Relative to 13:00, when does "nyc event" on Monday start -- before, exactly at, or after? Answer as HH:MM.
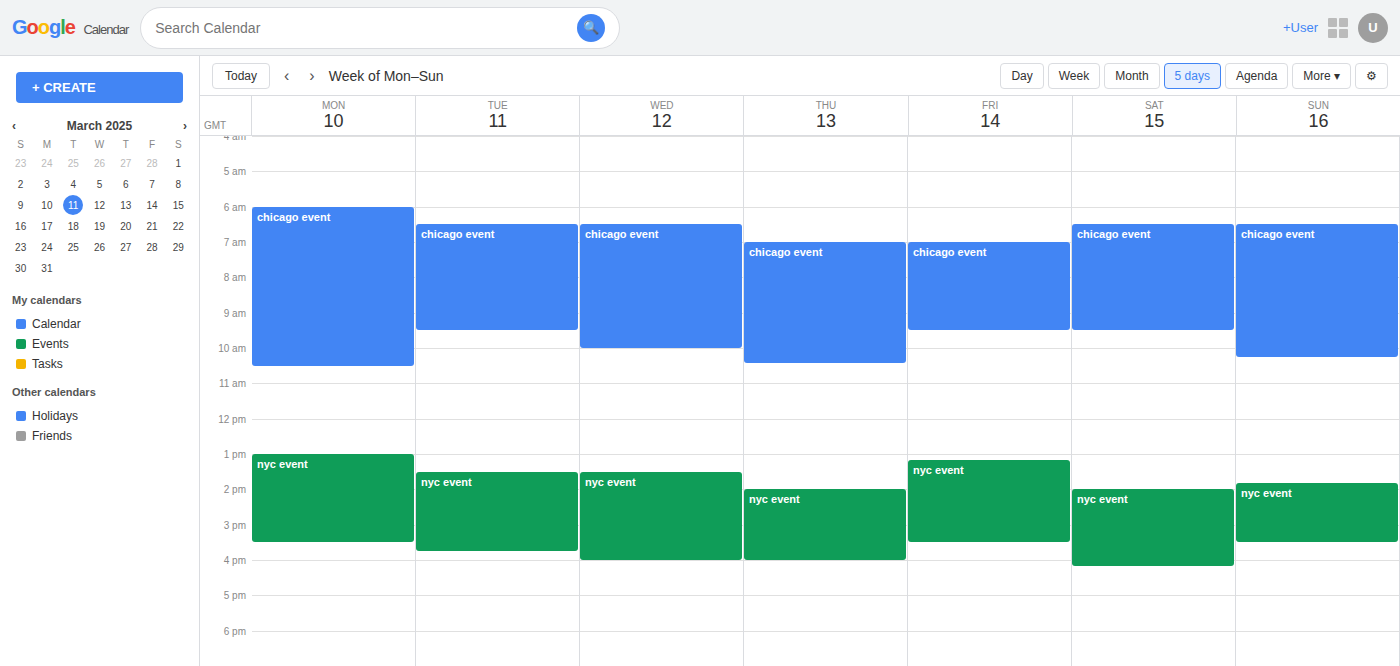
13:00 -- exactly at 13:00, on the 13:00 line.